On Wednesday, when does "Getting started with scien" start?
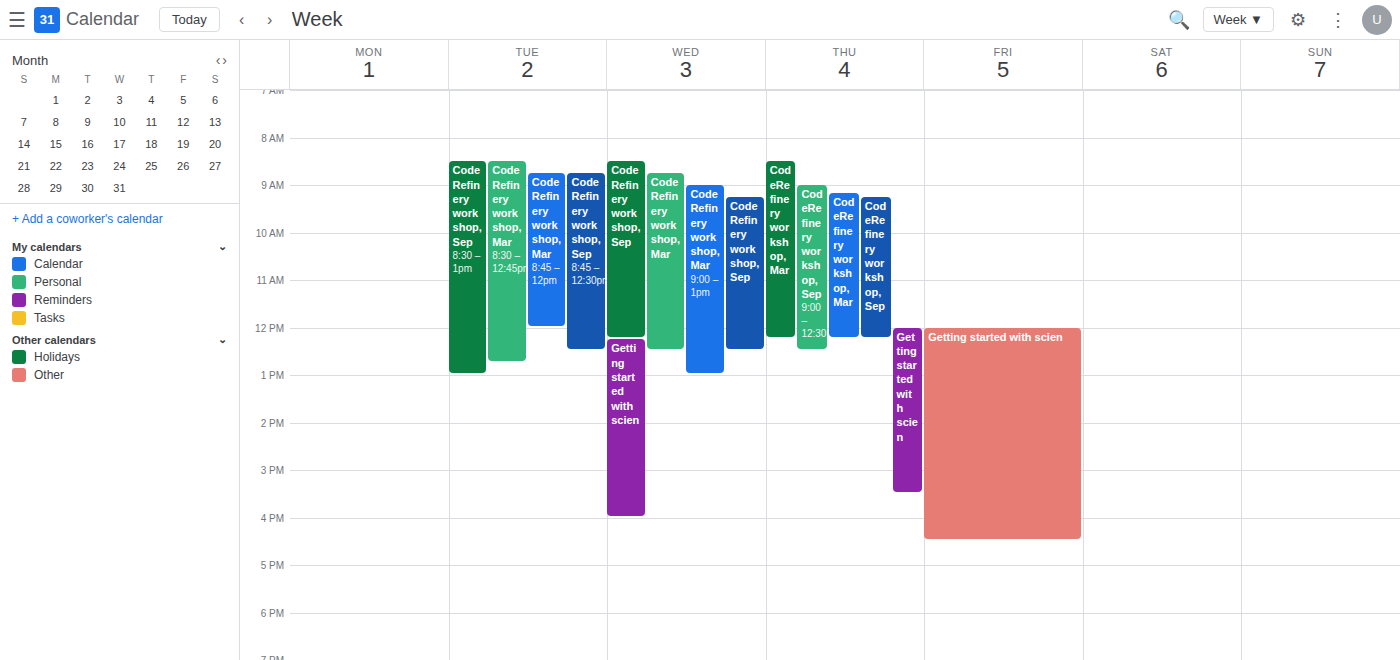
12:15 PM